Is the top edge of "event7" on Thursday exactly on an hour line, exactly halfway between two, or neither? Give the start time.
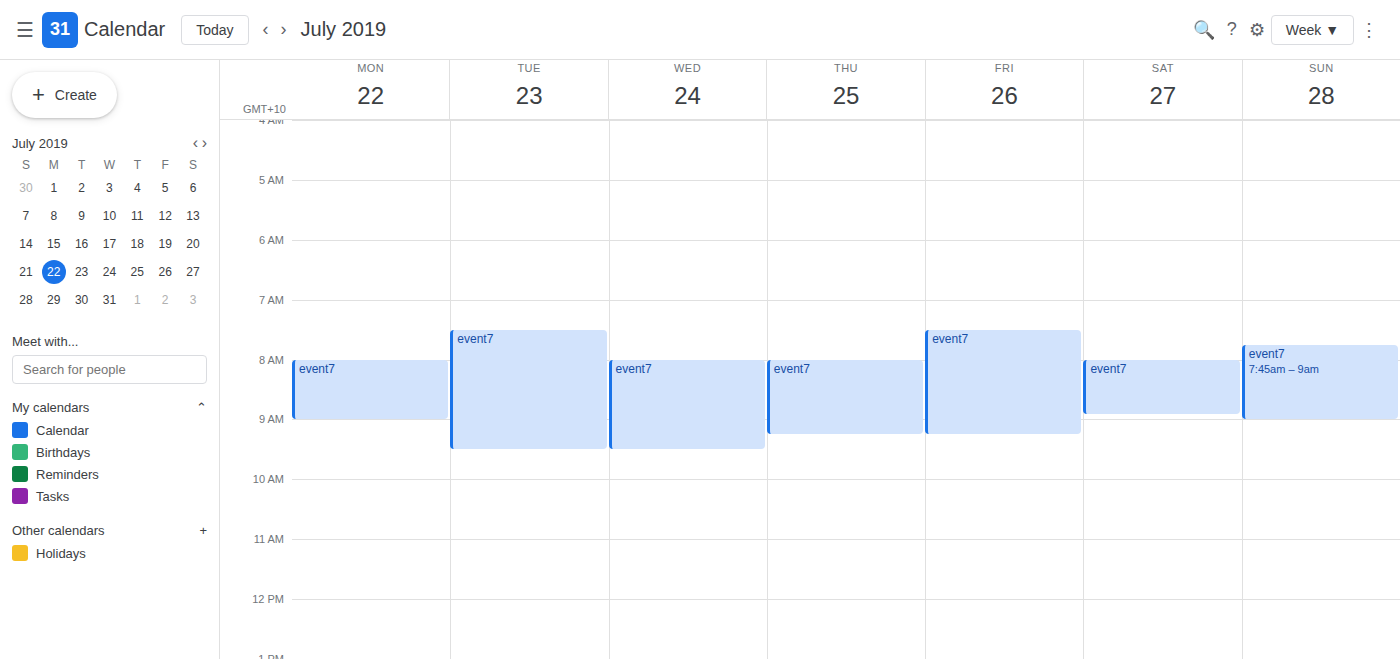
8:00 AM -- exactly on the 8 AM line.